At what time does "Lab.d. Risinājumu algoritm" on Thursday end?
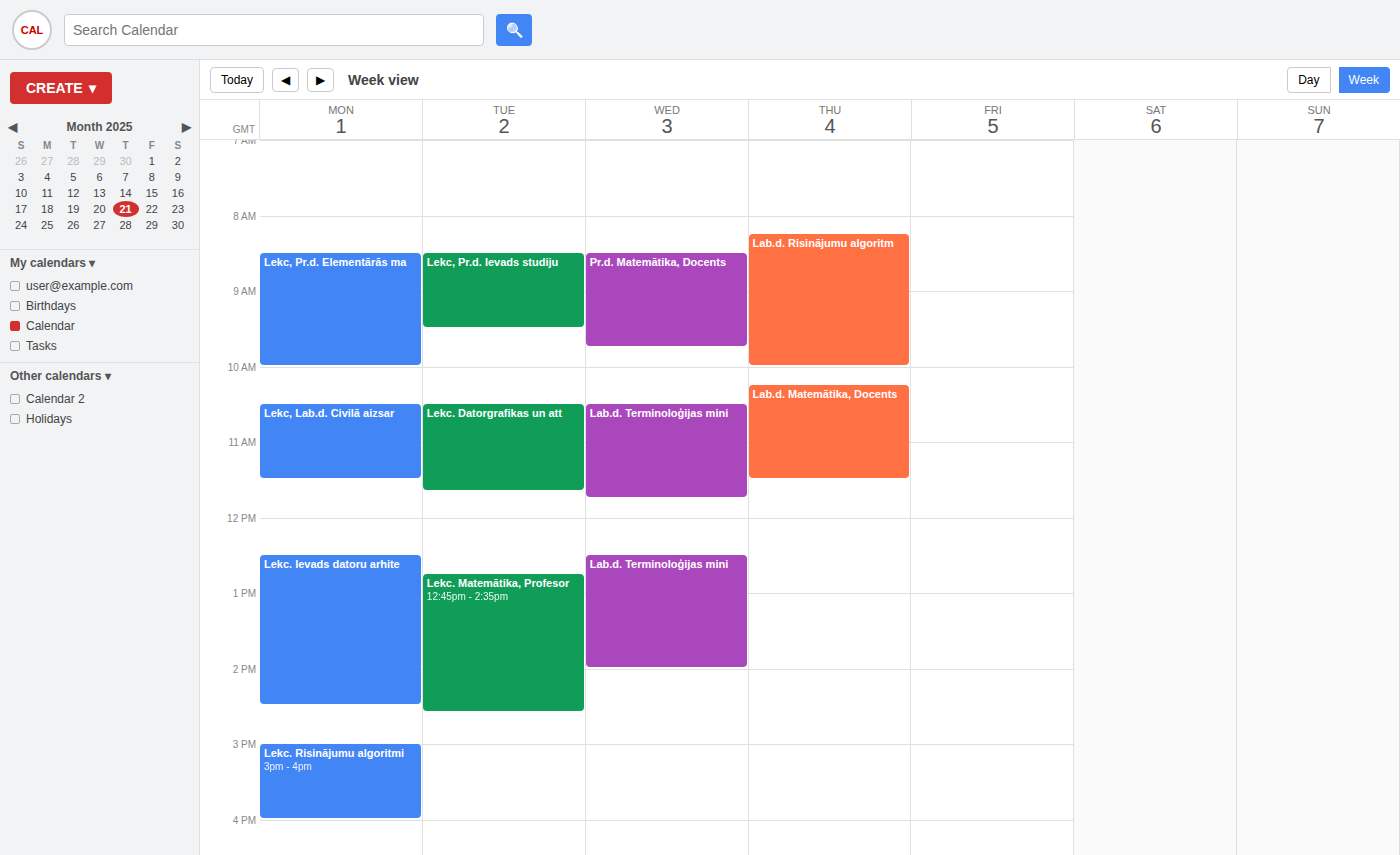
10:00 AM